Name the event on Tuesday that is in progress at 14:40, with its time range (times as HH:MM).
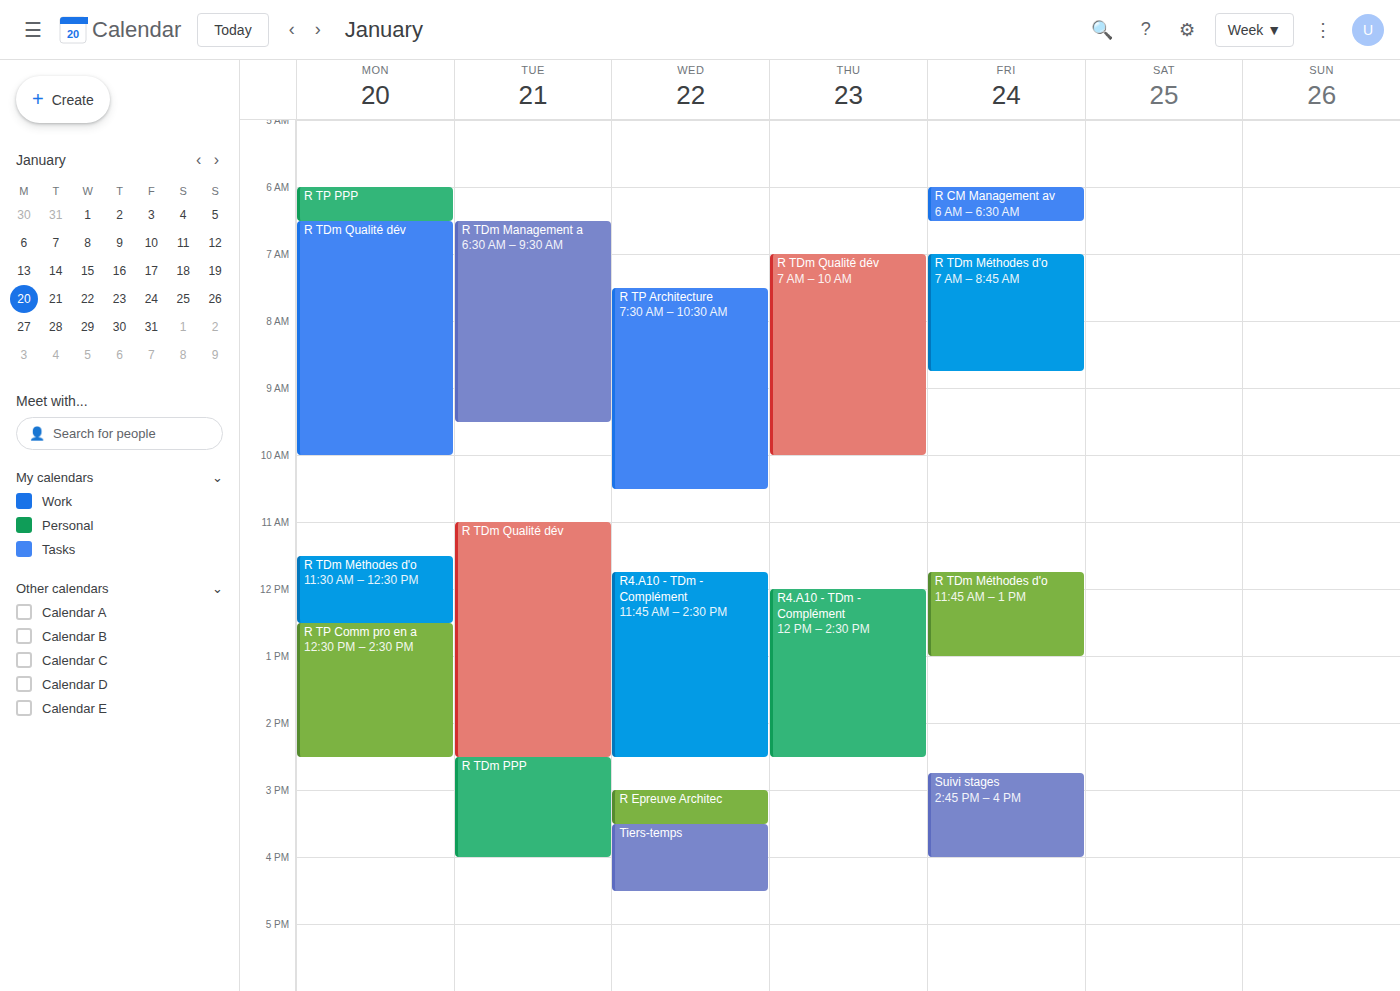
"R TDm PPP", 14:30 to 16:00